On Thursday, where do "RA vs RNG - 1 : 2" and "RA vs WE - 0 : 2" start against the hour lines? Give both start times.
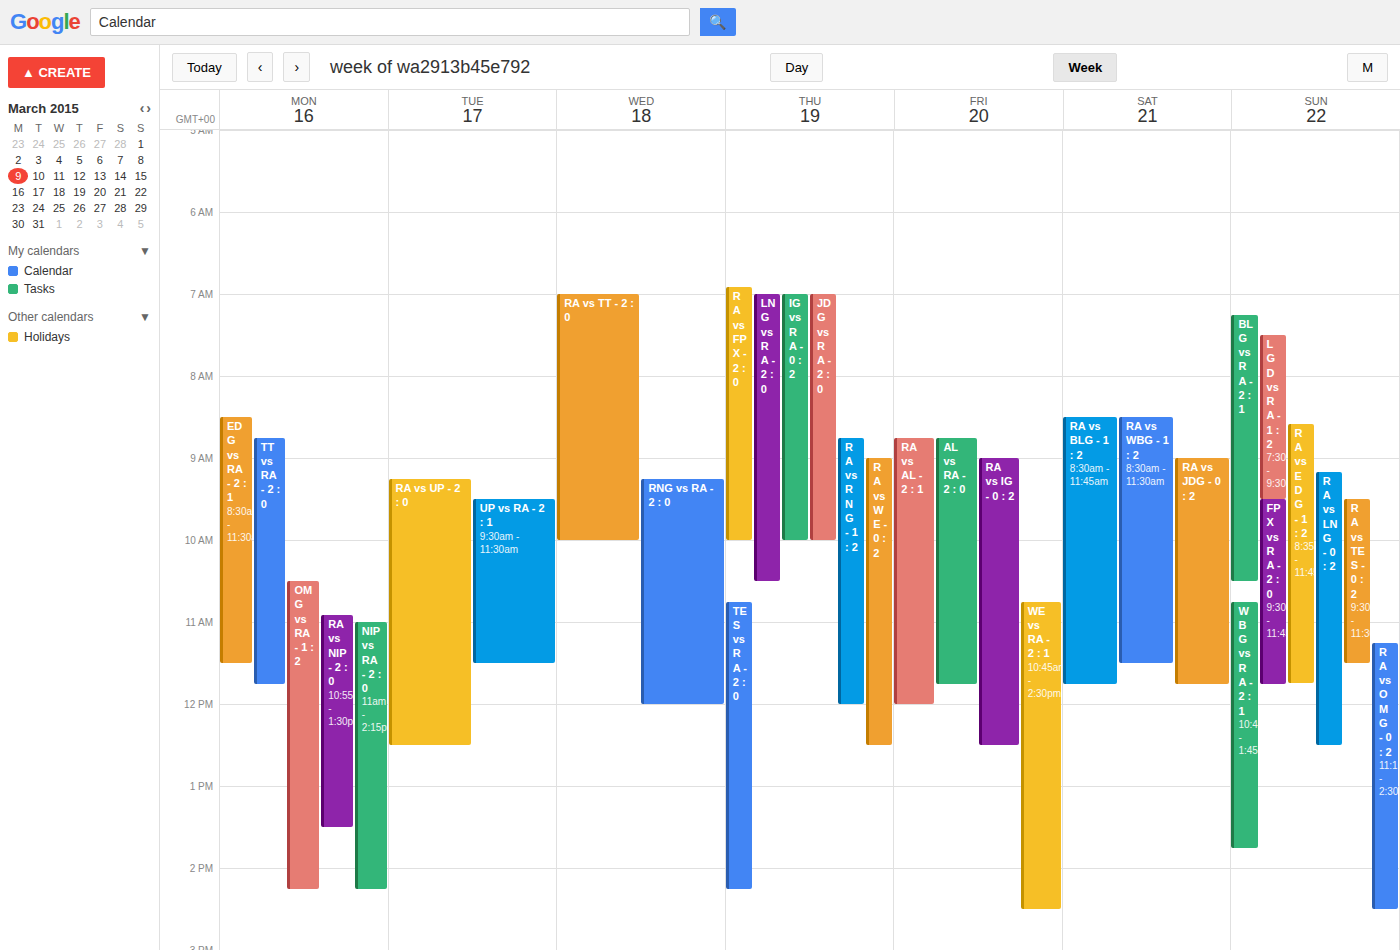
"RA vs RNG - 1 : 2": 8:45 AM, neither: three quarters of the way from the 8 AM line to the 9 AM line. "RA vs WE - 0 : 2": 9:00 AM, exactly on the 9 AM line.